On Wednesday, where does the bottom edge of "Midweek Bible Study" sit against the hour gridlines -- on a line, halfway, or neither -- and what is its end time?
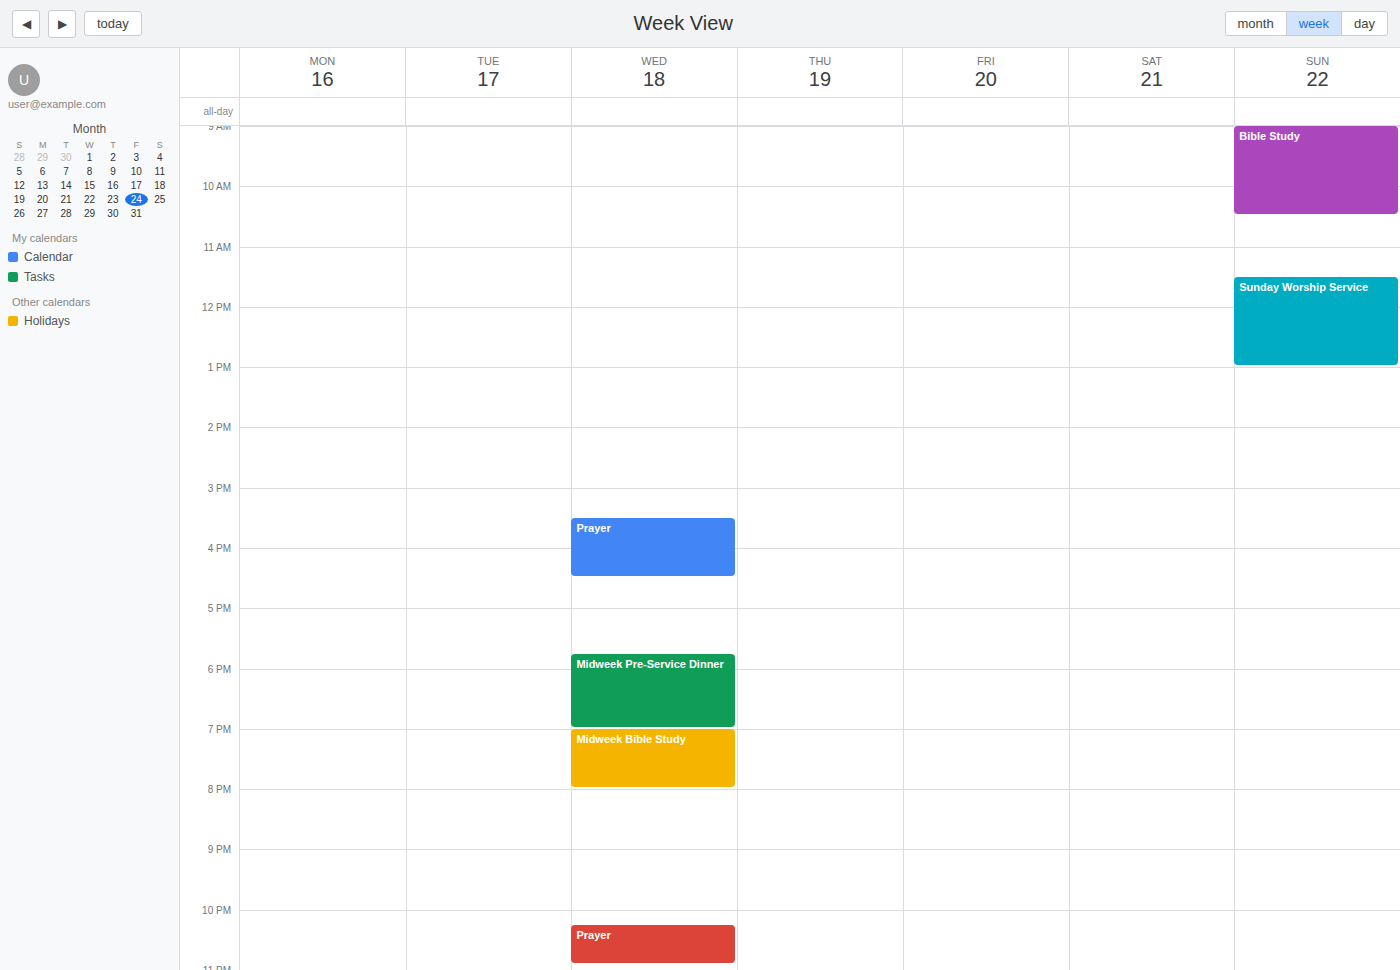
8:00 PM -- exactly on the 8 PM line.